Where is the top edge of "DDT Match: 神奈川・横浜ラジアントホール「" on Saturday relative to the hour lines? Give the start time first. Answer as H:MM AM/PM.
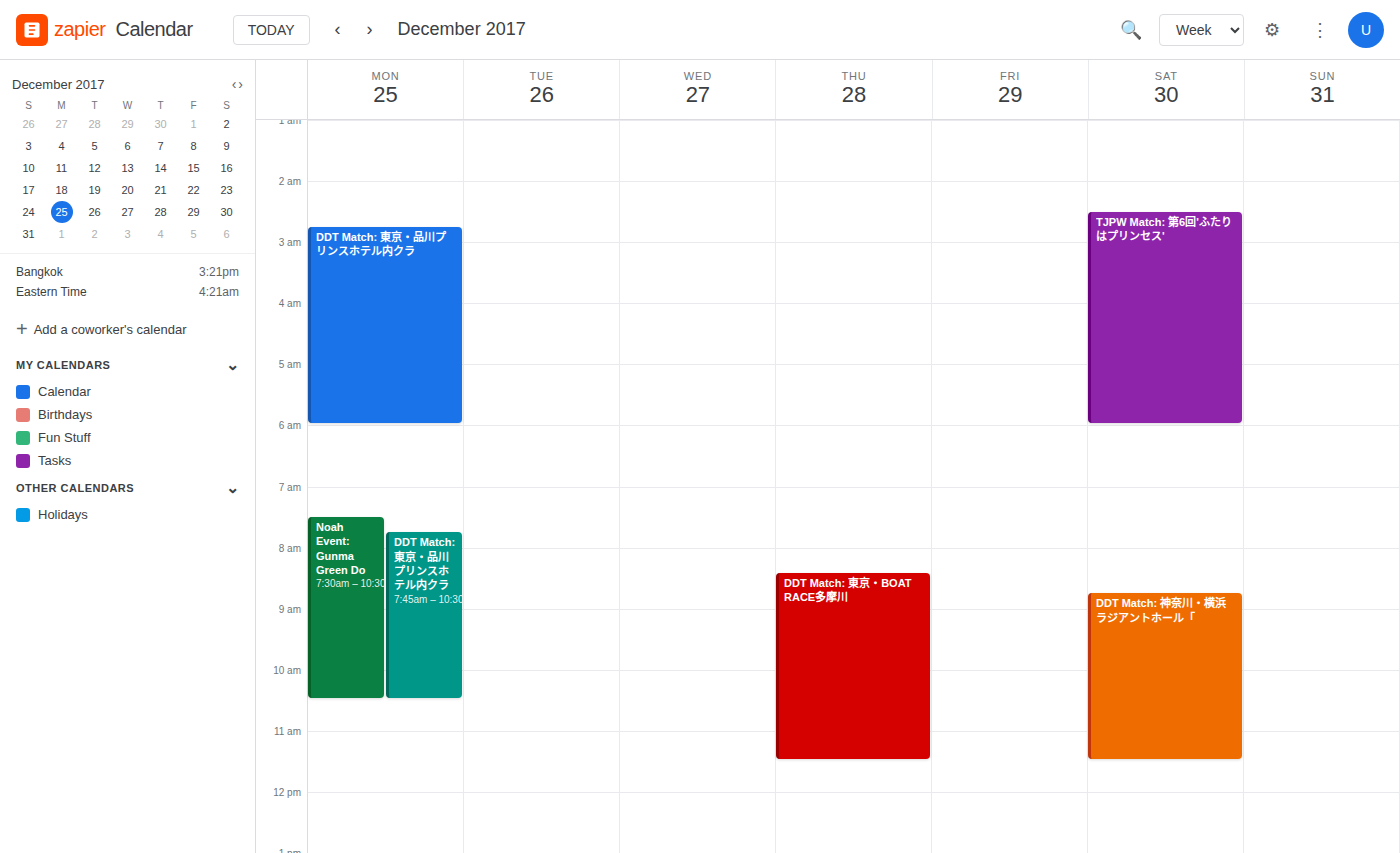
8:45 AM -- neither: three quarters of the way from the 8 AM line to the 9 AM line.